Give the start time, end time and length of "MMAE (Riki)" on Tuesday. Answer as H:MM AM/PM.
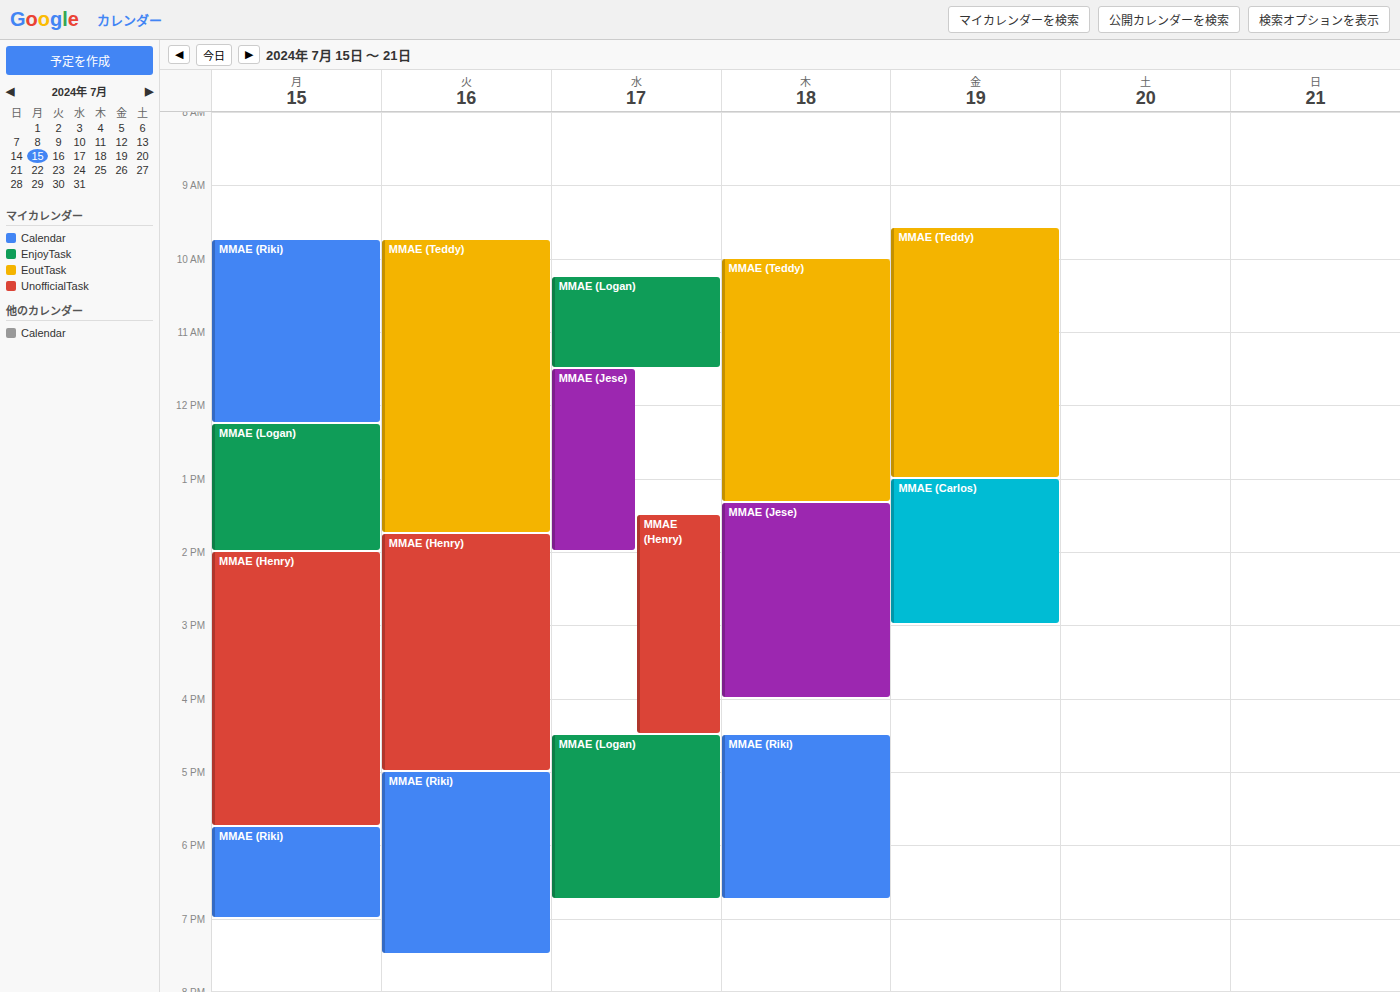
5:00 PM to 7:30 PM, 2 hours 30 minutes